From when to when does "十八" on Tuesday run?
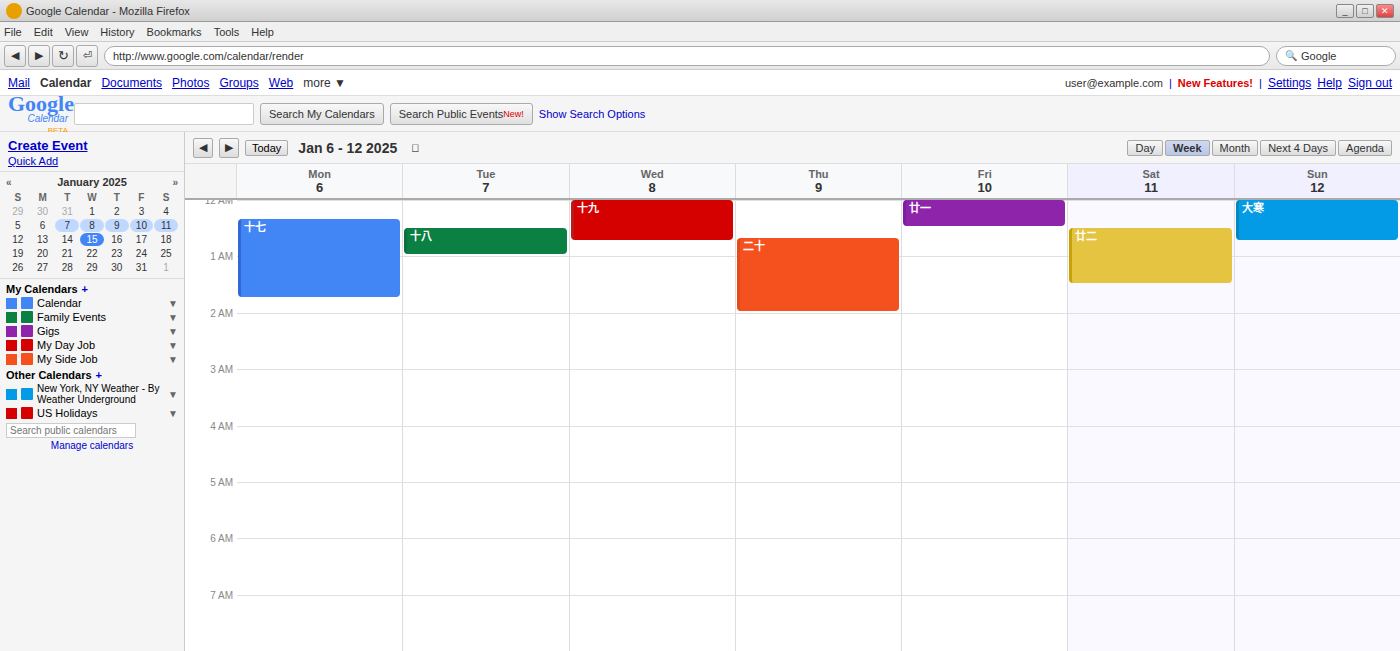
12:30 AM to 1:00 AM